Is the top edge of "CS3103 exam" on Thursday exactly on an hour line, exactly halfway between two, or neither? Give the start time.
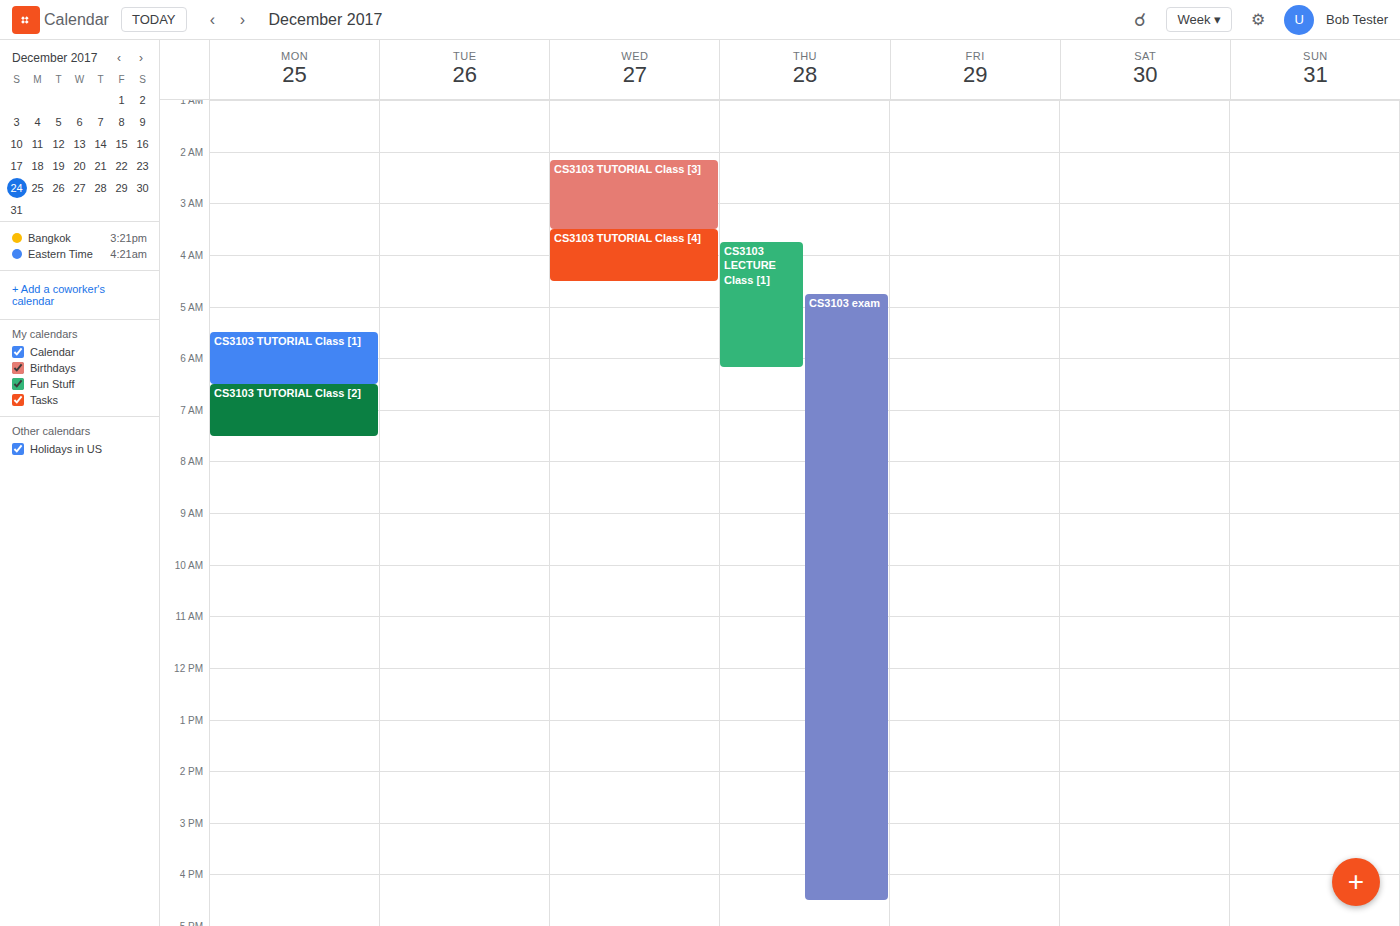
4:45 AM -- neither: three quarters of the way from the 4 AM line to the 5 AM line.